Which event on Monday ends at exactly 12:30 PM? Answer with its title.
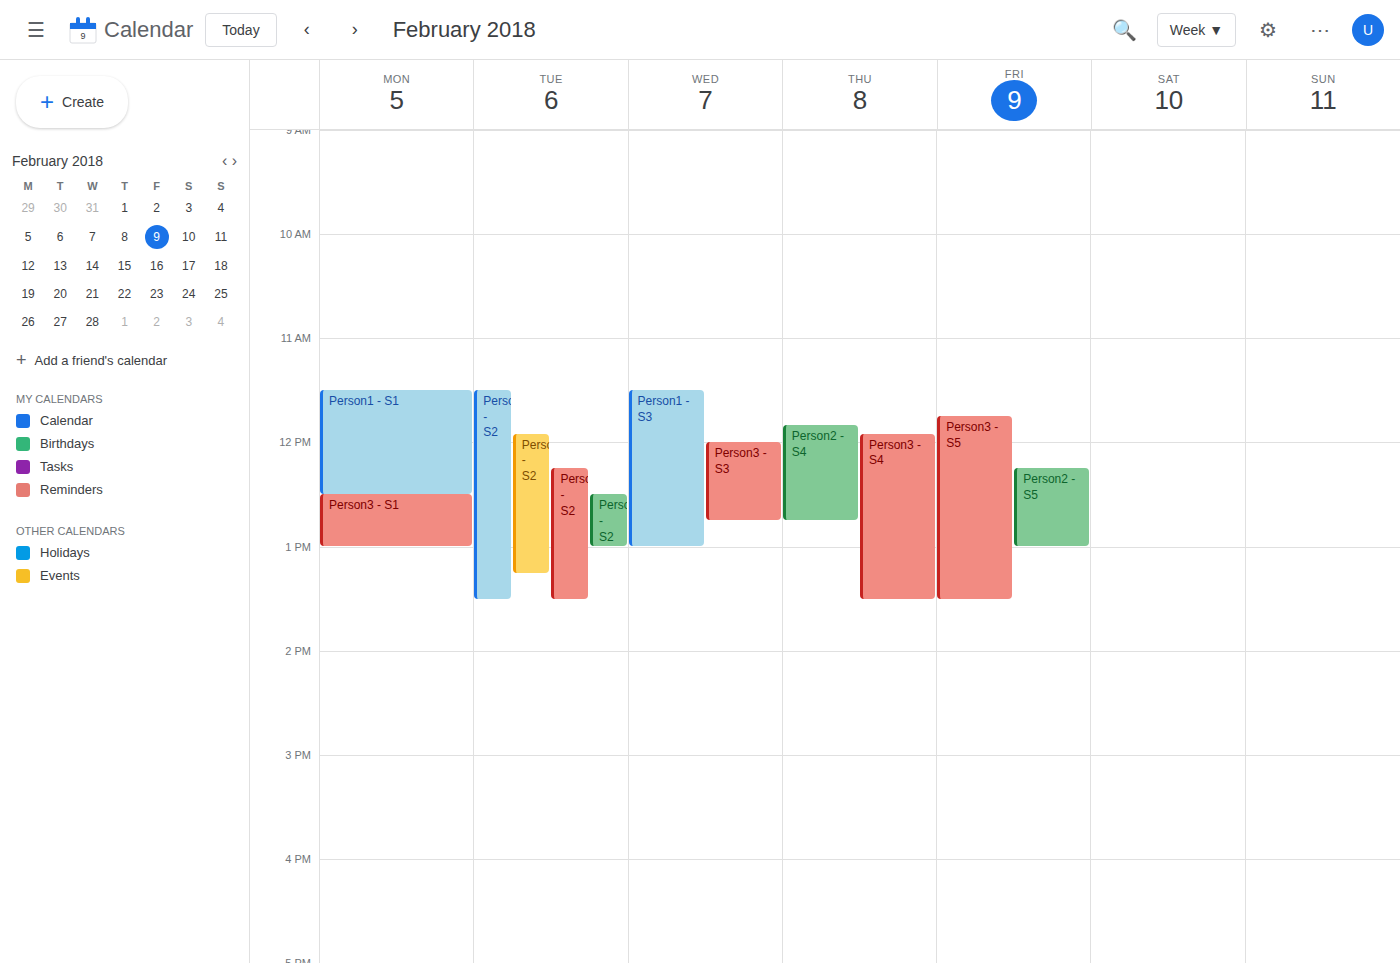
"Person1 - S1"